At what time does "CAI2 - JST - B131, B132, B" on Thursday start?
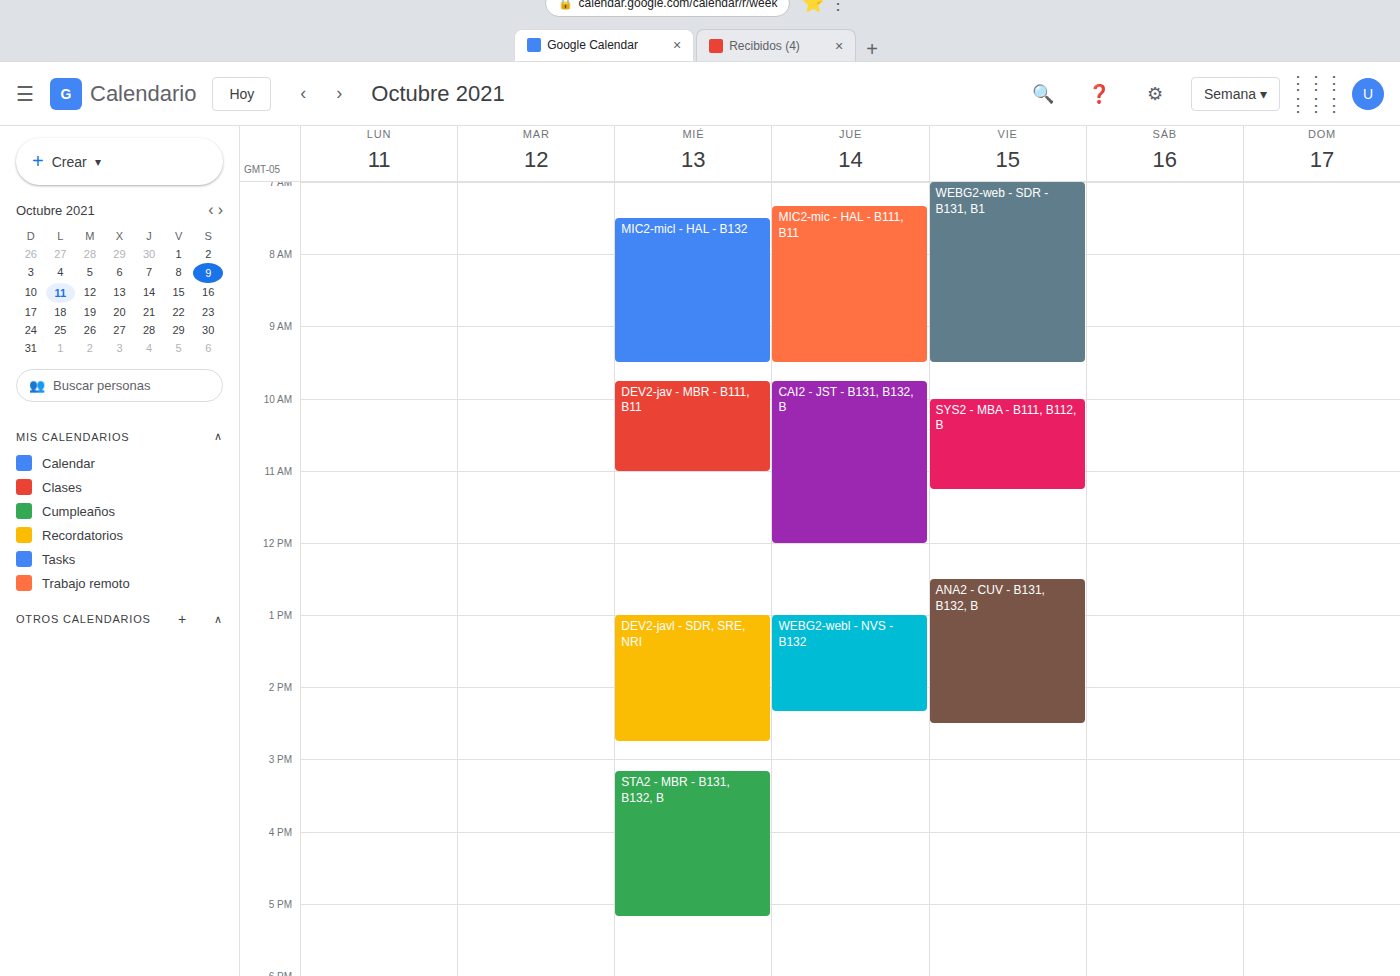
9:45 AM